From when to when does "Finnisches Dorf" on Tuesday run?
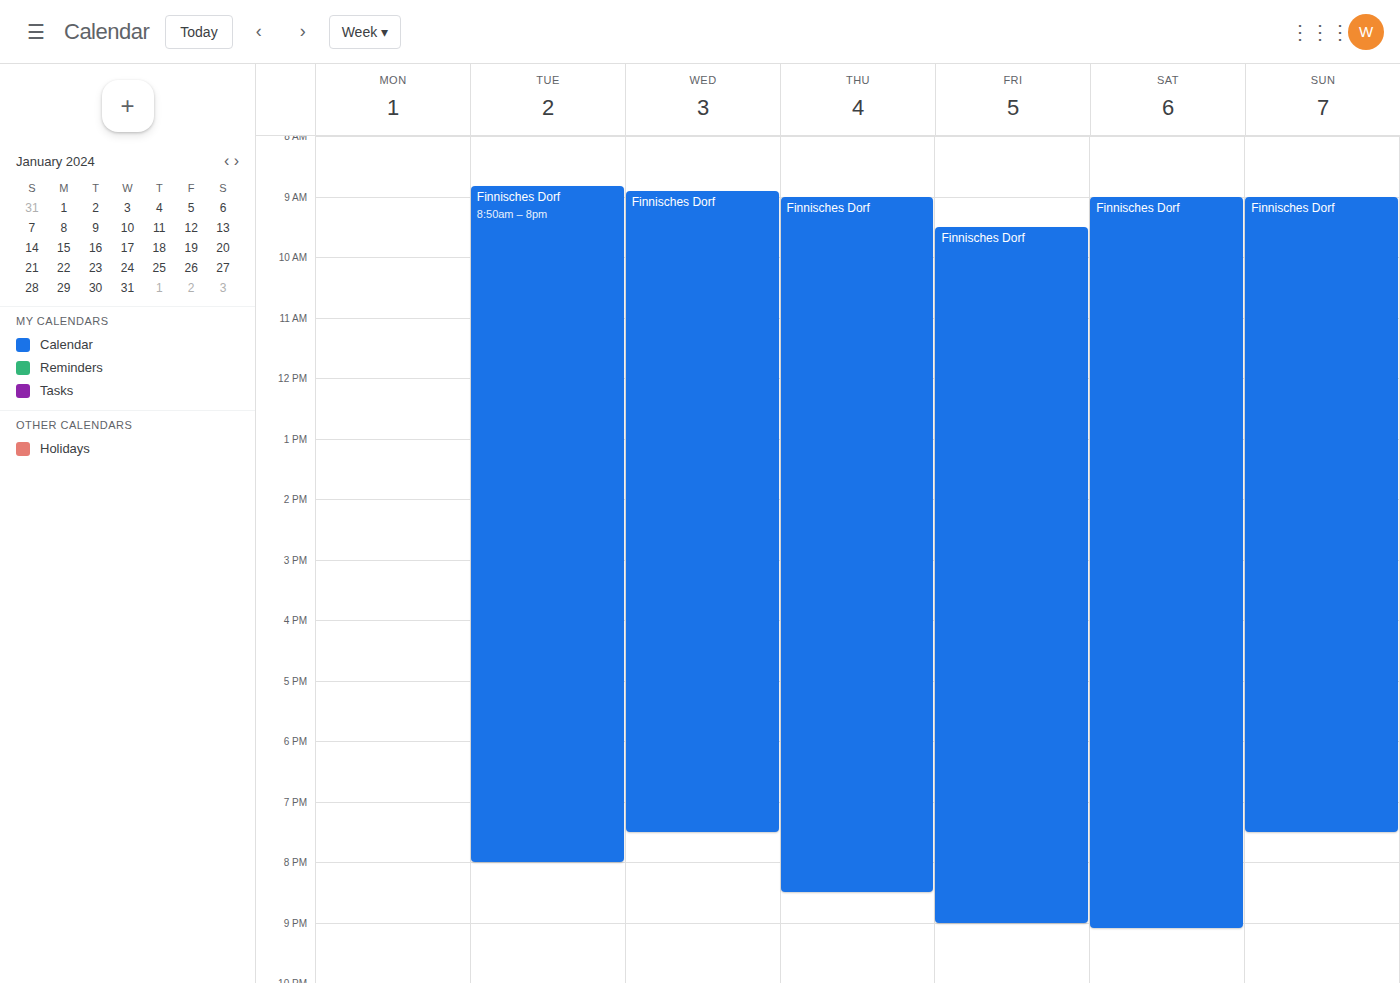
8:50 AM to 8:00 PM